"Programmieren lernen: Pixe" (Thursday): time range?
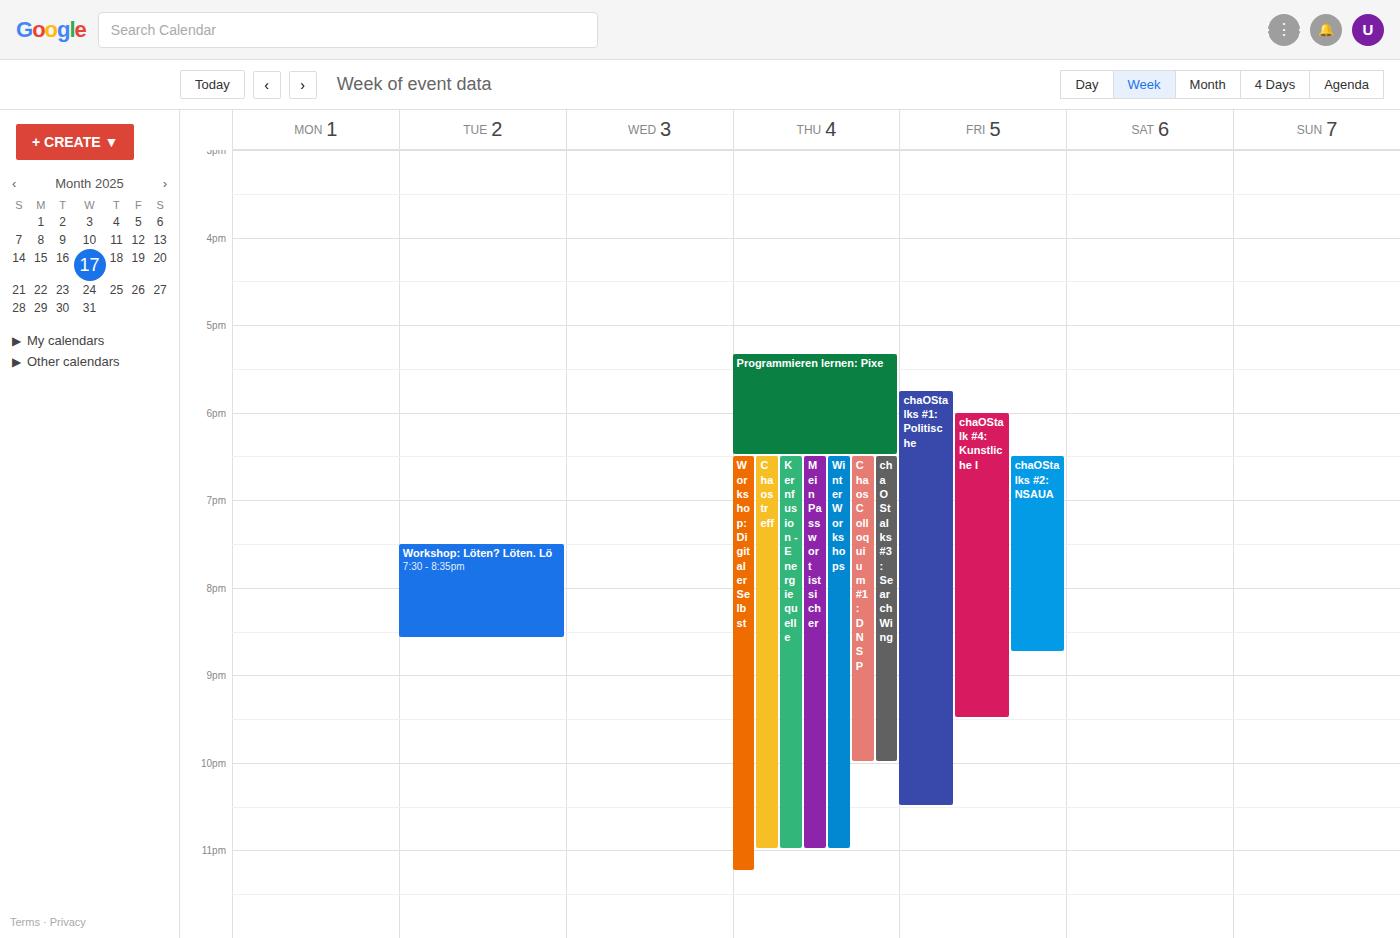
5:20 PM to 6:30 PM